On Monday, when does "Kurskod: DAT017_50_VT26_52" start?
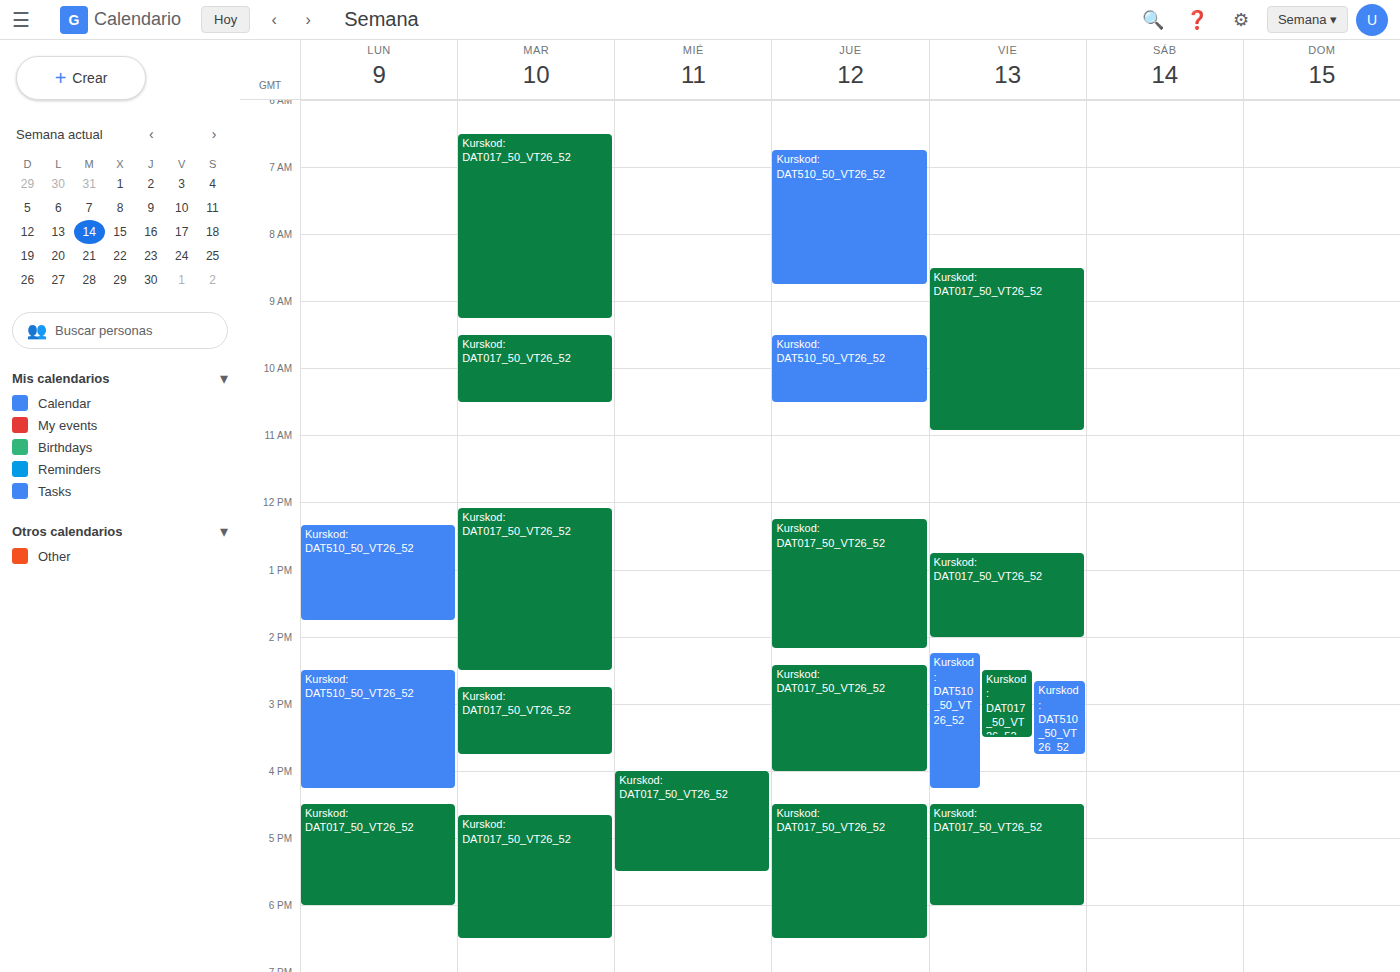
4:30 PM